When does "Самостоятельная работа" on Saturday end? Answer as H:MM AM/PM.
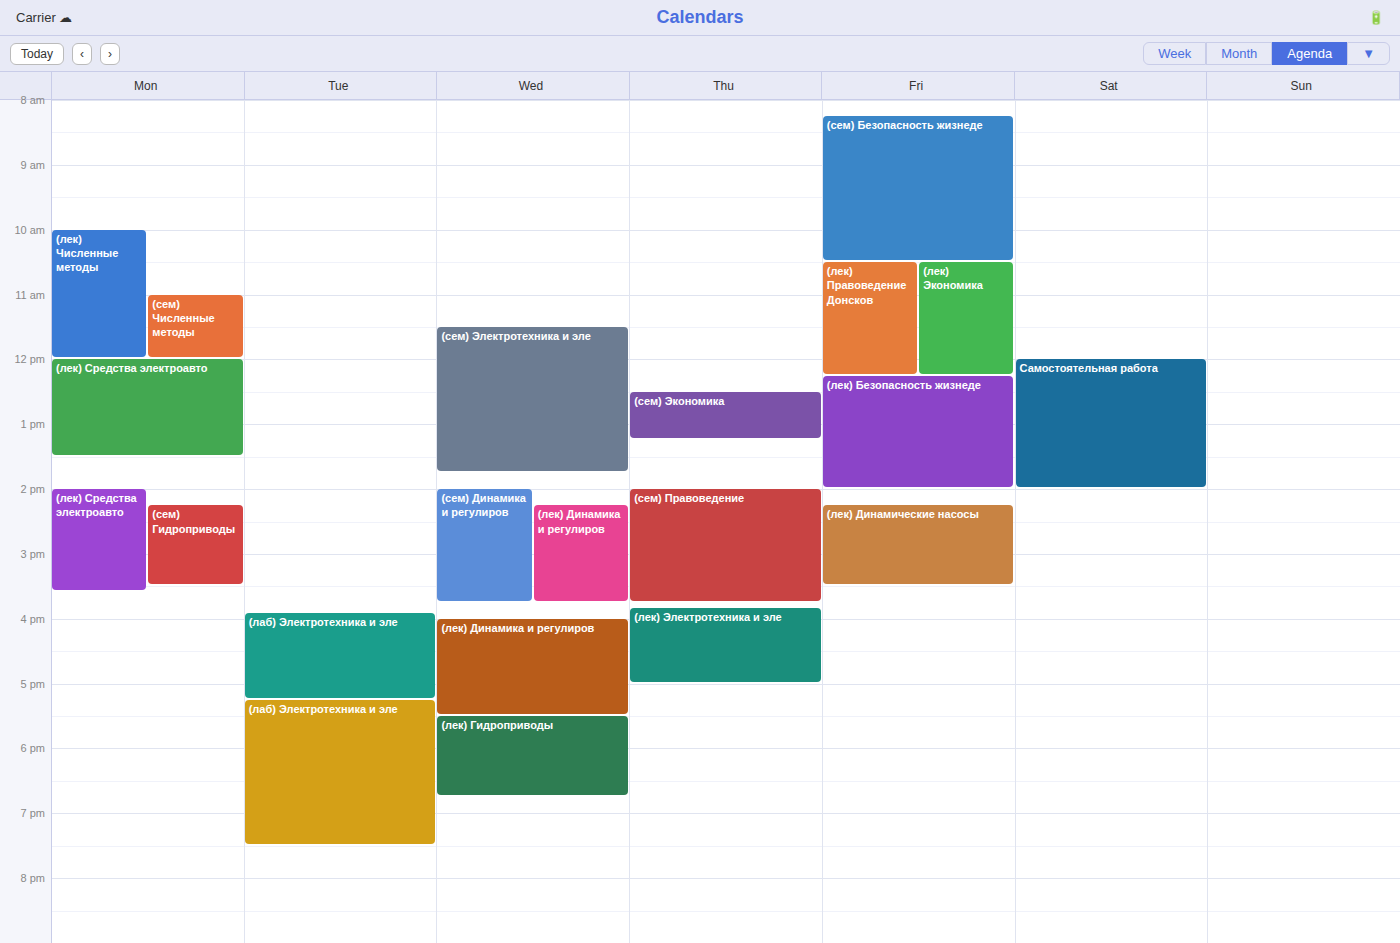
2:00 PM